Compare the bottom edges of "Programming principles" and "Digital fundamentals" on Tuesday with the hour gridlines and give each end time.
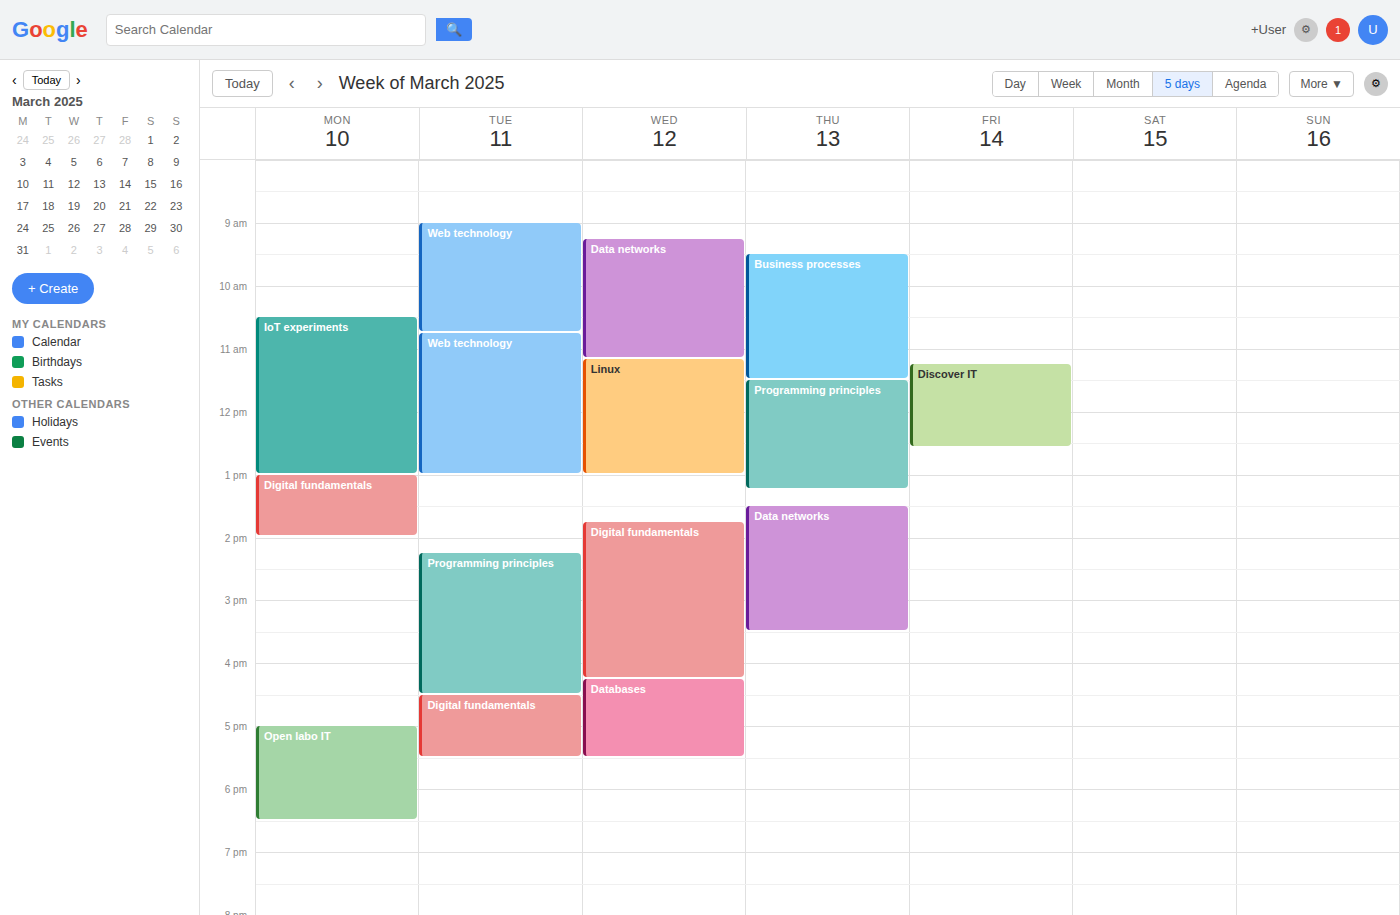
"Programming principles": 4:30 PM, halfway between the 4 PM and 5 PM lines. "Digital fundamentals": 5:30 PM, halfway between the 5 PM and 6 PM lines.